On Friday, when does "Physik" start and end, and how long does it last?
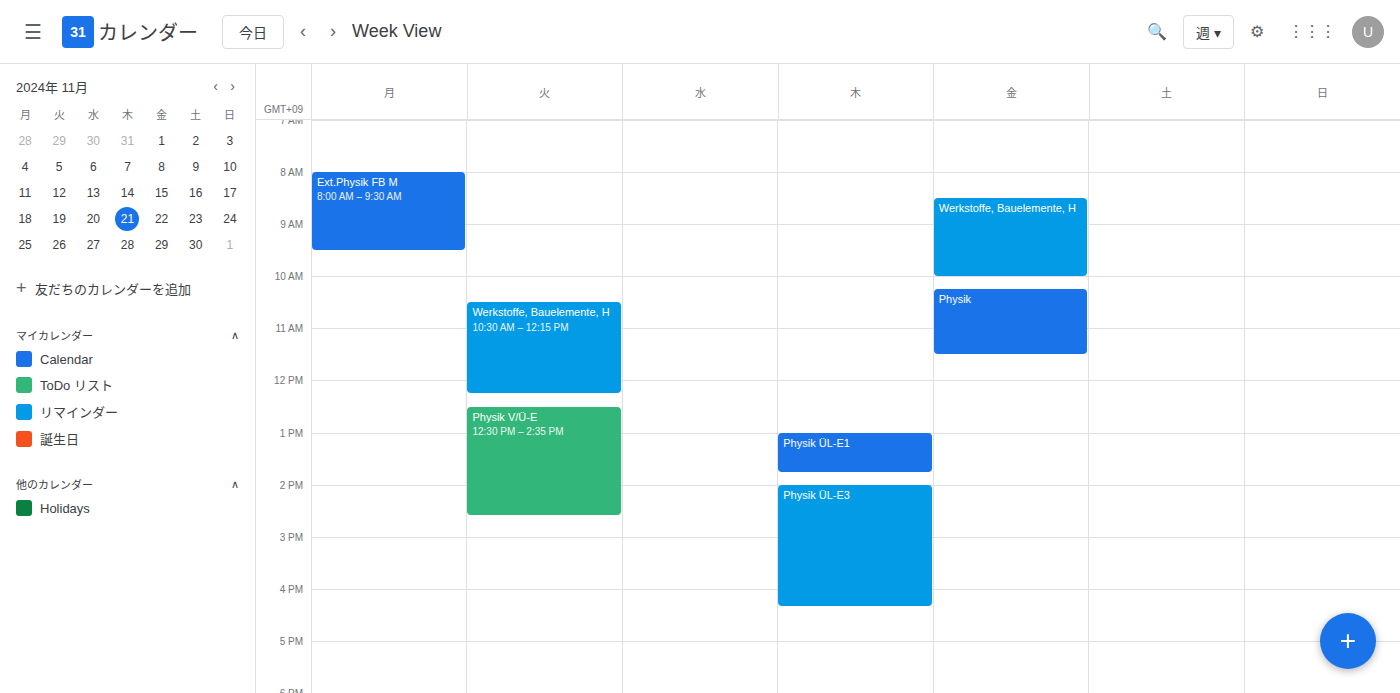
10:15 AM to 11:30 AM, 1 hour 15 minutes